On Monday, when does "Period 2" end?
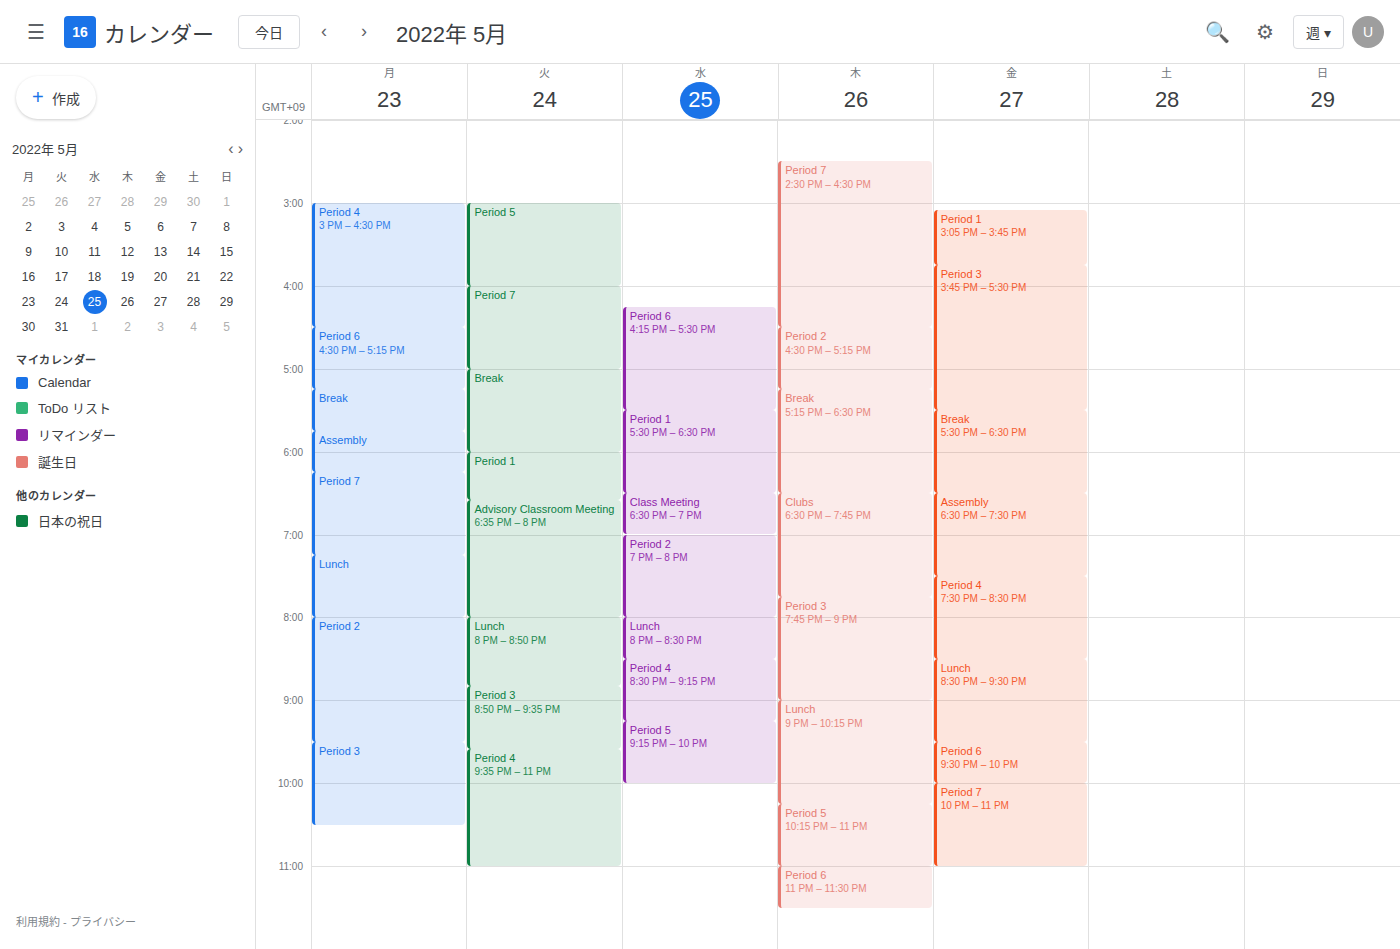
9:30 PM